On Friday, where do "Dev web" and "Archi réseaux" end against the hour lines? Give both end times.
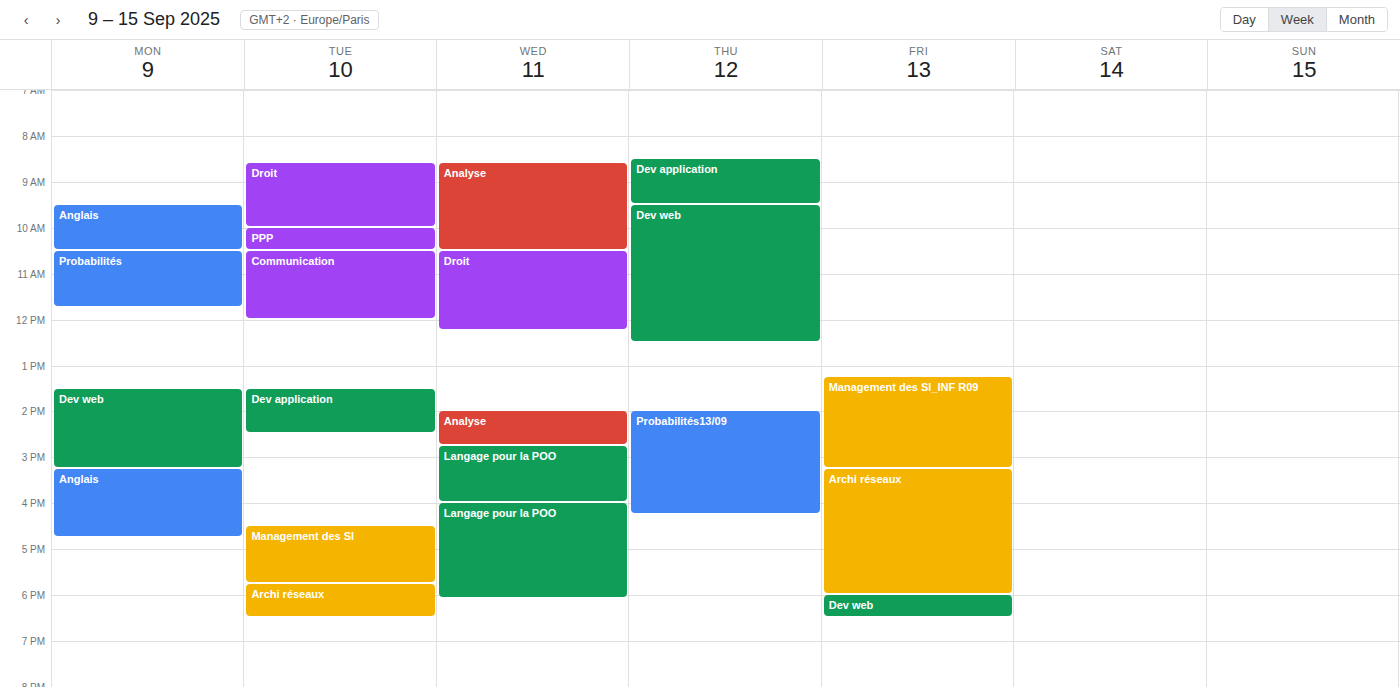
"Dev web": 6:30 PM, halfway between the 6 PM and 7 PM lines. "Archi réseaux": 6:00 PM, exactly on the 6 PM line.